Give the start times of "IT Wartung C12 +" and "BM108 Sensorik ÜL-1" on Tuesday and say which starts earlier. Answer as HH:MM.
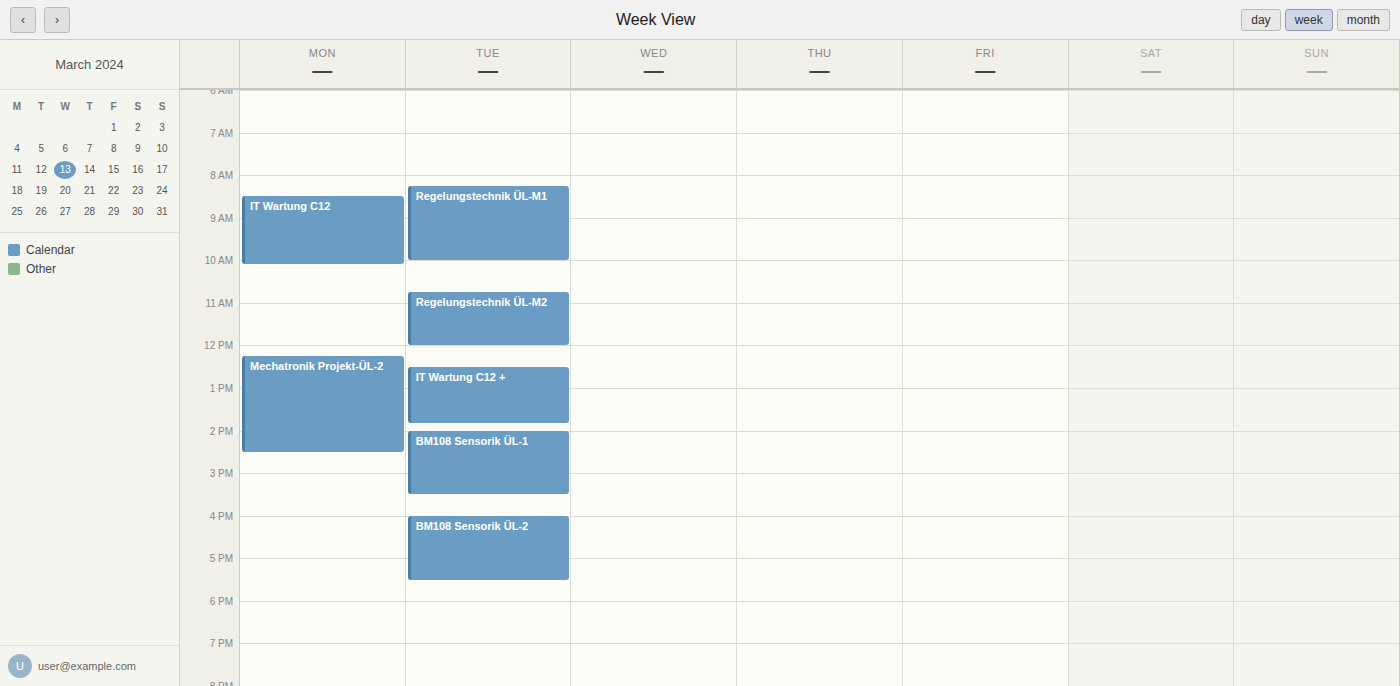
"IT Wartung C12 +" 12:30; "BM108 Sensorik ÜL-1" 14:00.